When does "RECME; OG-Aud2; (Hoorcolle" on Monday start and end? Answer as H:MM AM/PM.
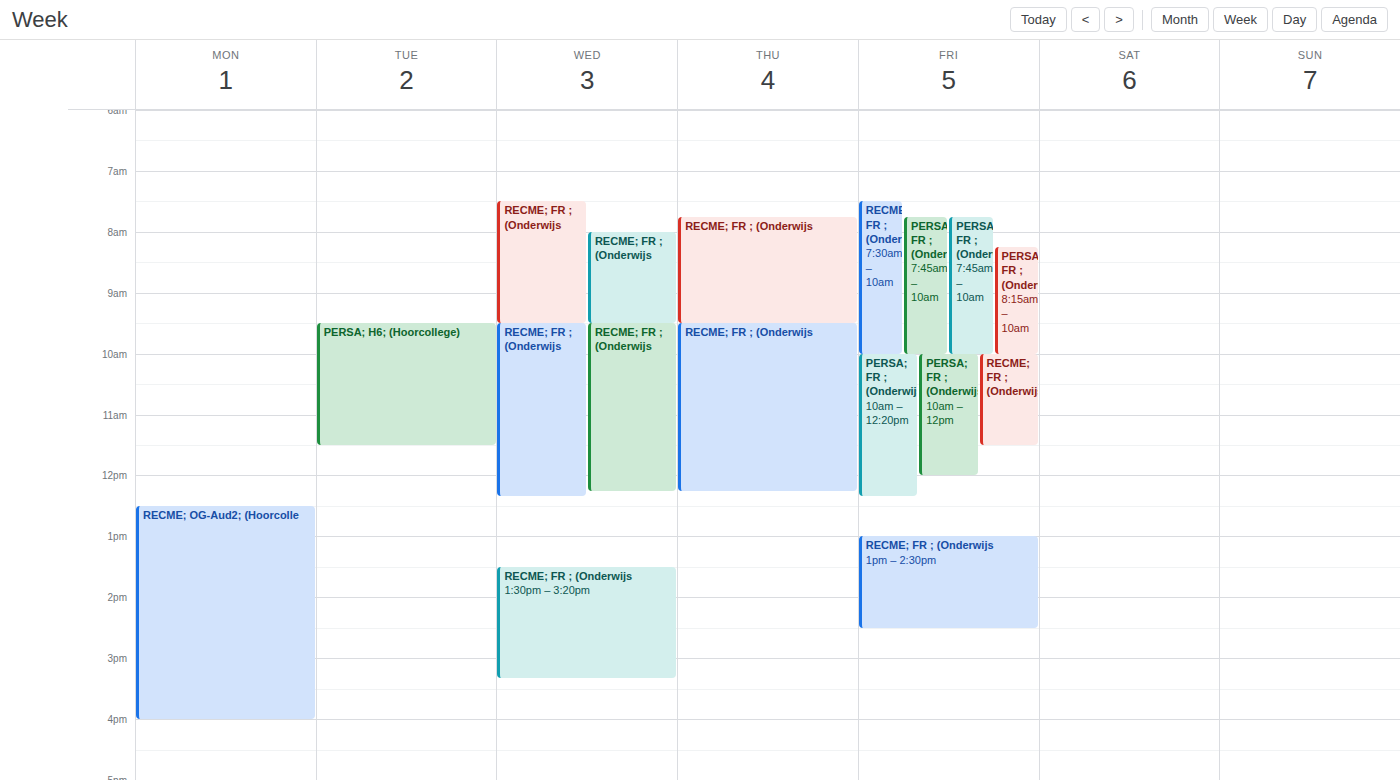
12:30 PM to 4:00 PM